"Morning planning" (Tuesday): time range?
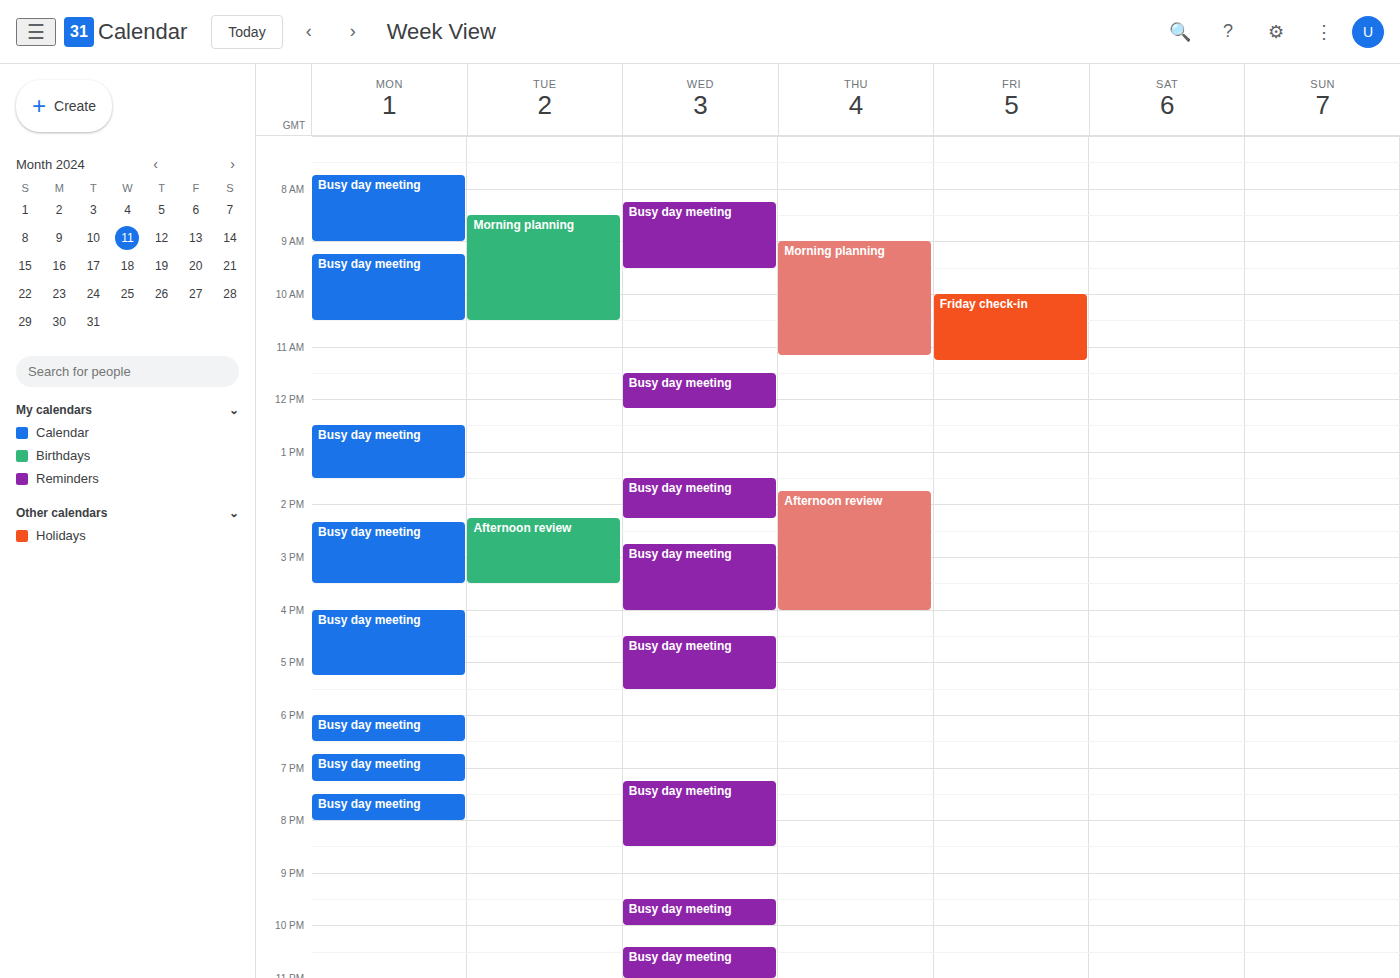
8:30 AM to 10:30 AM